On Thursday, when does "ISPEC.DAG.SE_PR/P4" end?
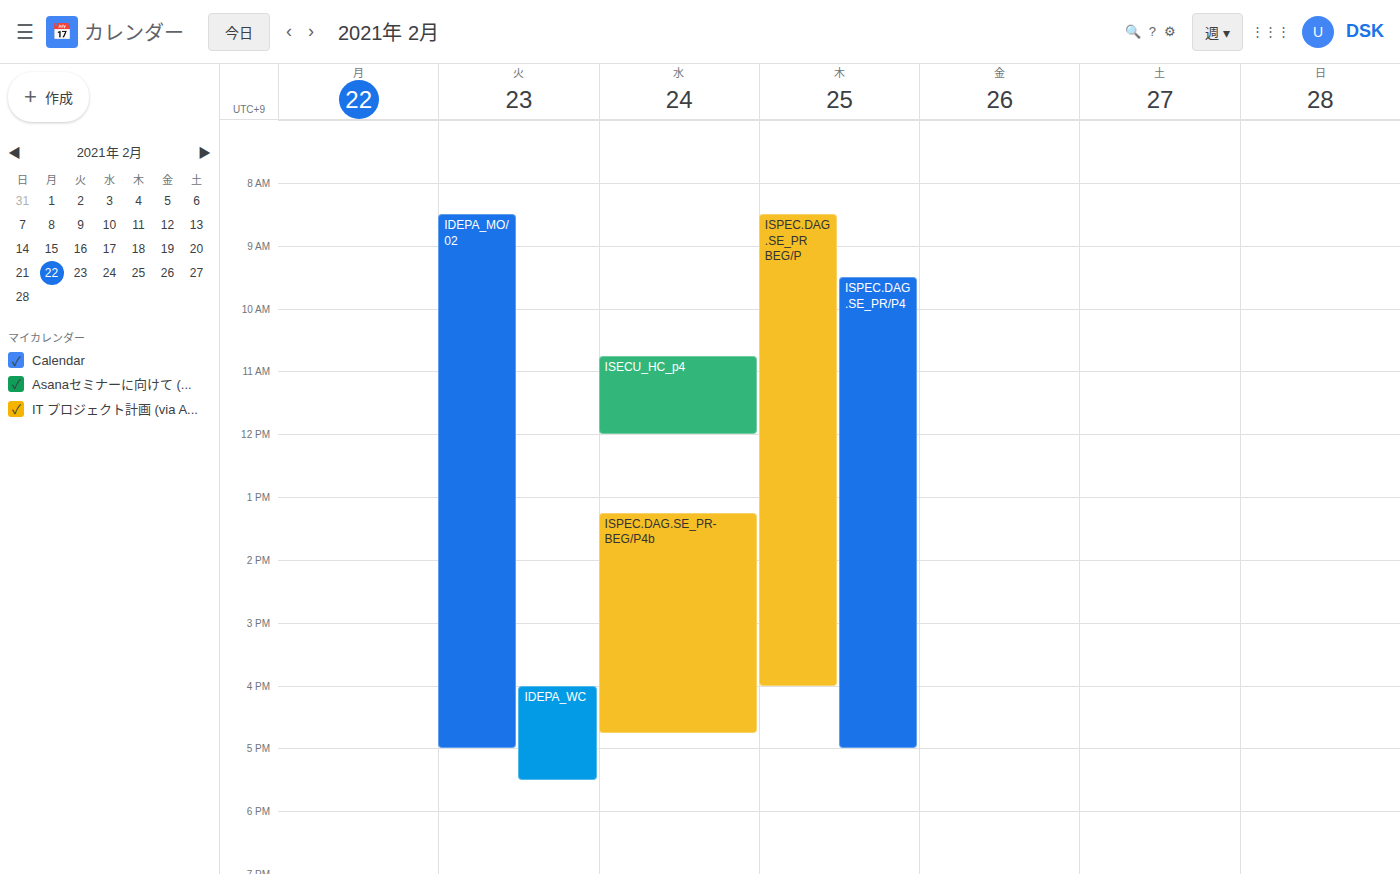
5:00 PM